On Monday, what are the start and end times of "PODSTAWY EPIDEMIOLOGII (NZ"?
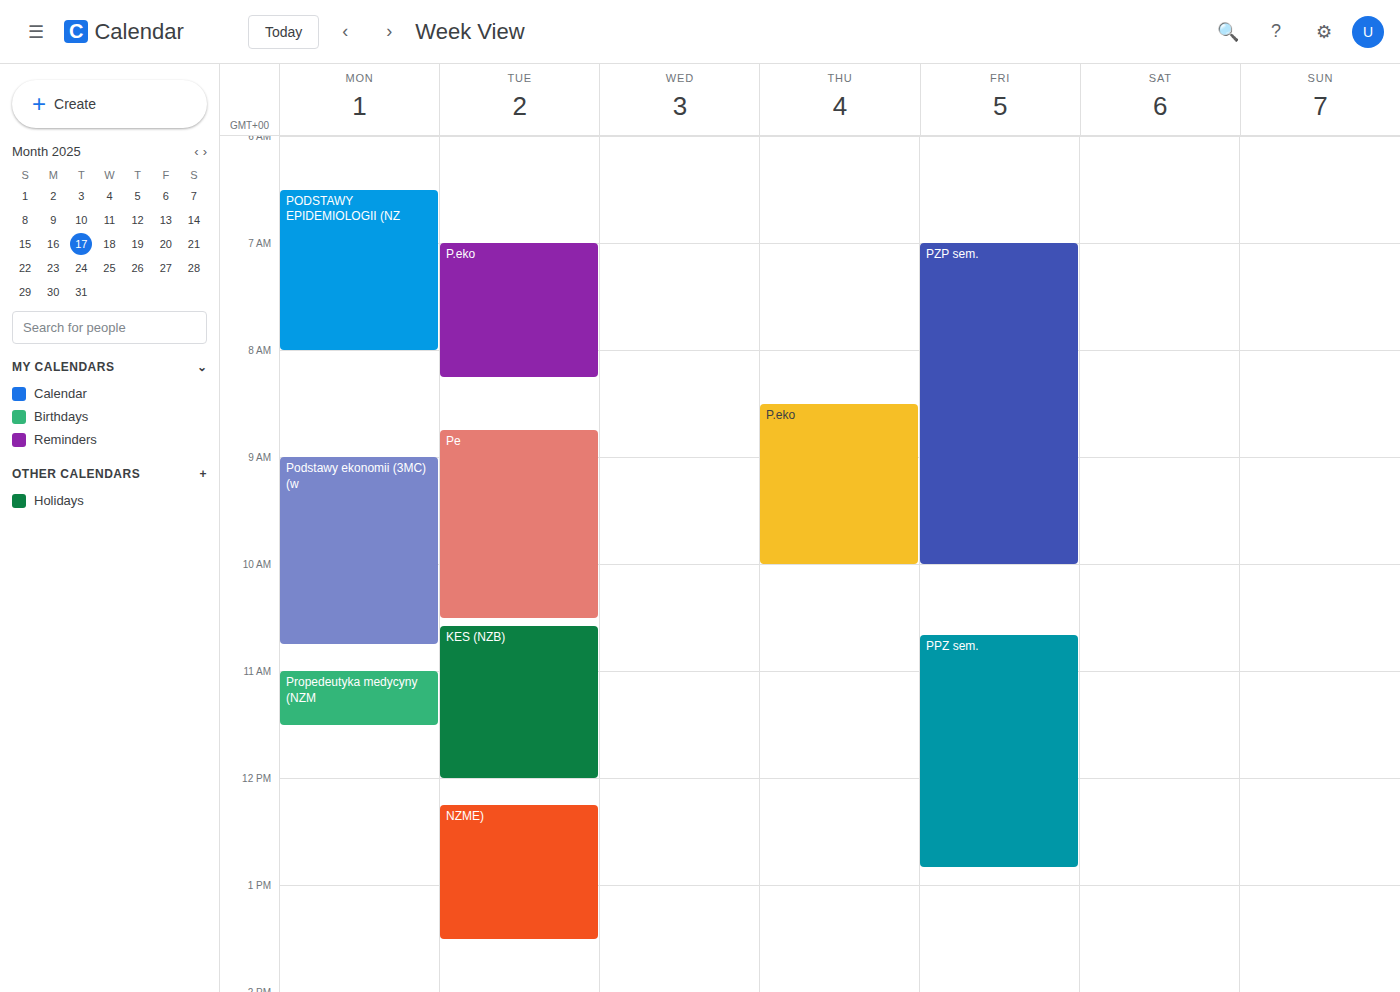
06:30 to 08:00